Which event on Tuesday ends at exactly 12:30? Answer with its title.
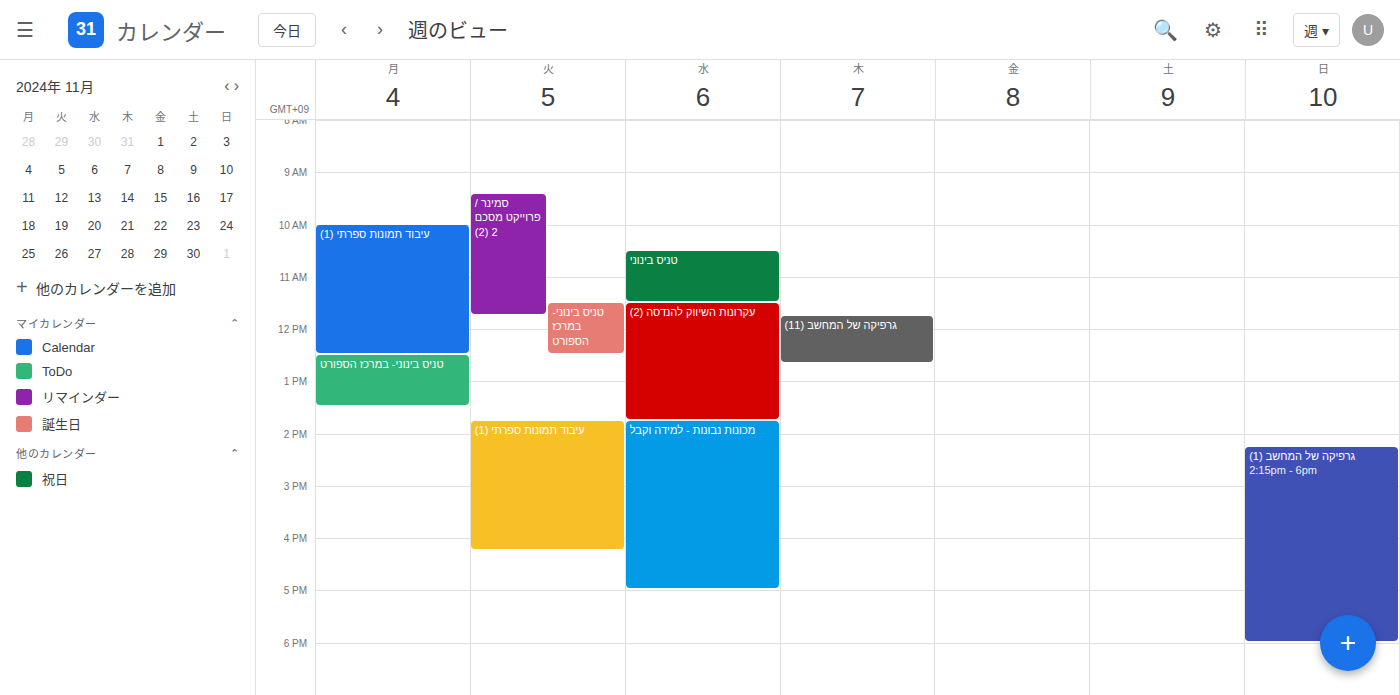
"טניס בינוני- במרכז הספורט"